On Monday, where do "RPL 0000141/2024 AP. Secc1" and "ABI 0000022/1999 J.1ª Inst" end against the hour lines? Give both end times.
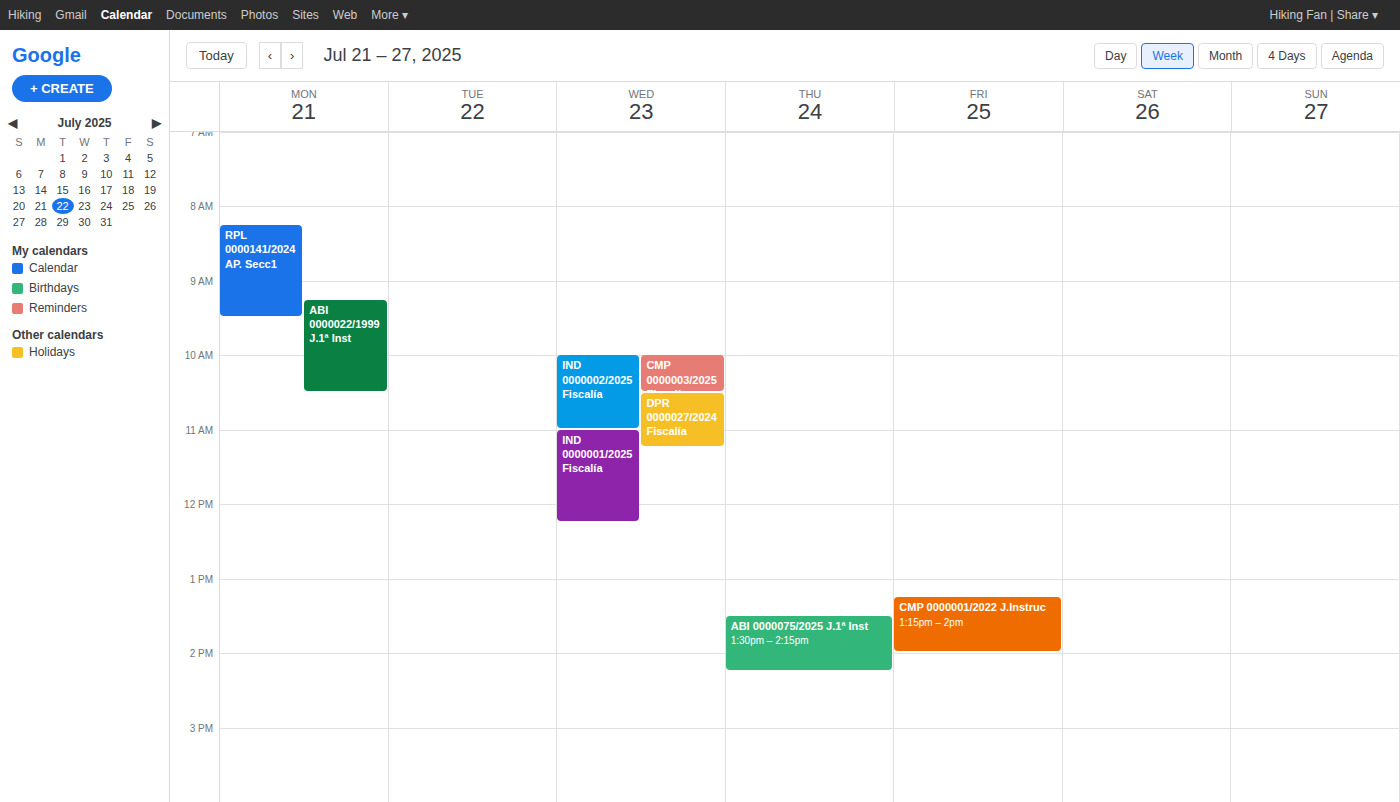
"RPL 0000141/2024 AP. Secc1": 9:30 AM, halfway between the 9 AM and 10 AM lines. "ABI 0000022/1999 J.1ª Inst": 10:30 AM, halfway between the 10 AM and 11 AM lines.